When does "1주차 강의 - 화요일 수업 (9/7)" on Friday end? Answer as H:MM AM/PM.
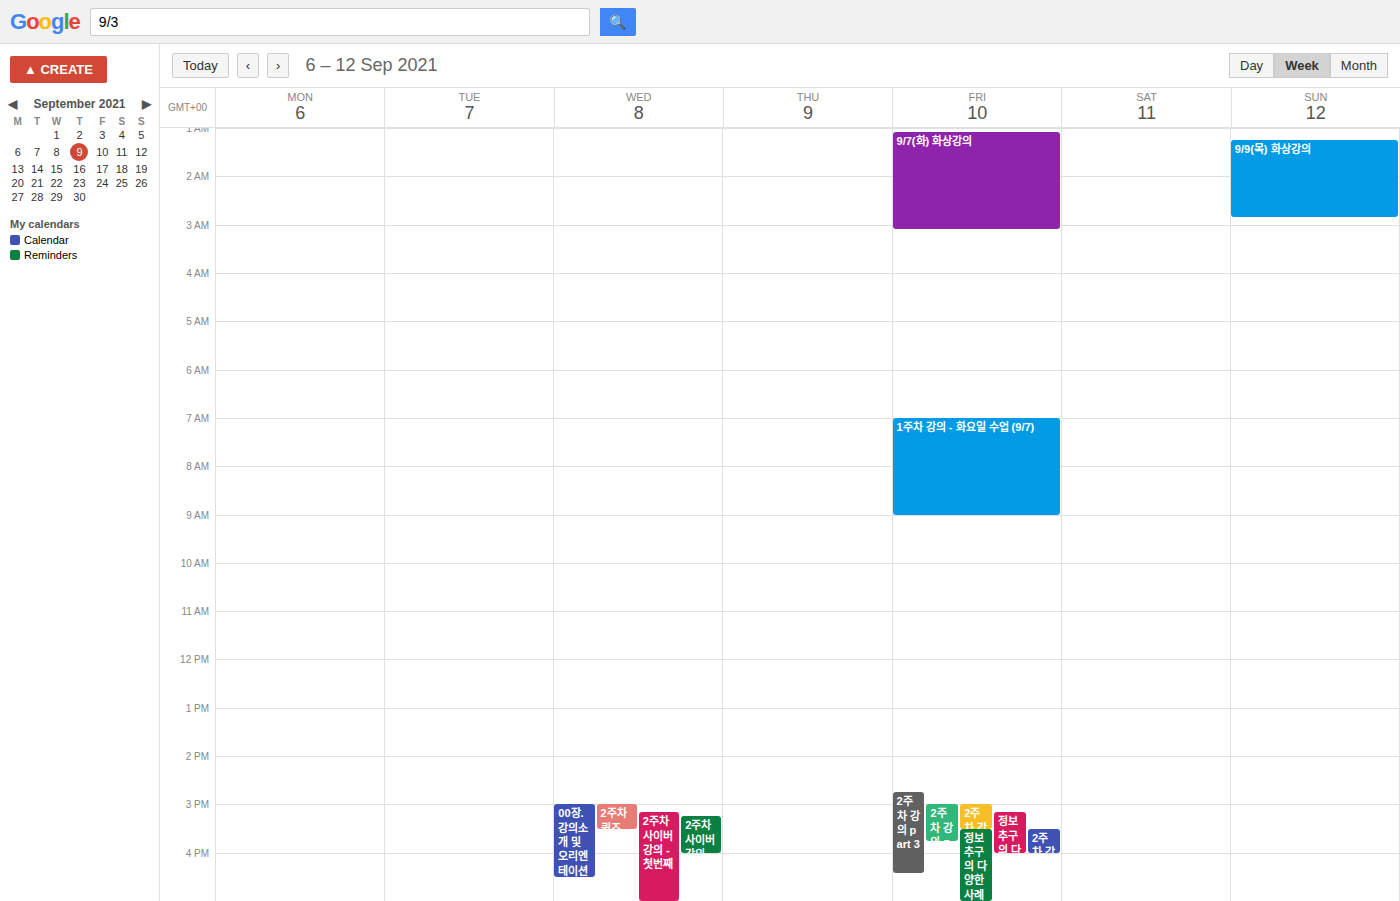
9:00 AM